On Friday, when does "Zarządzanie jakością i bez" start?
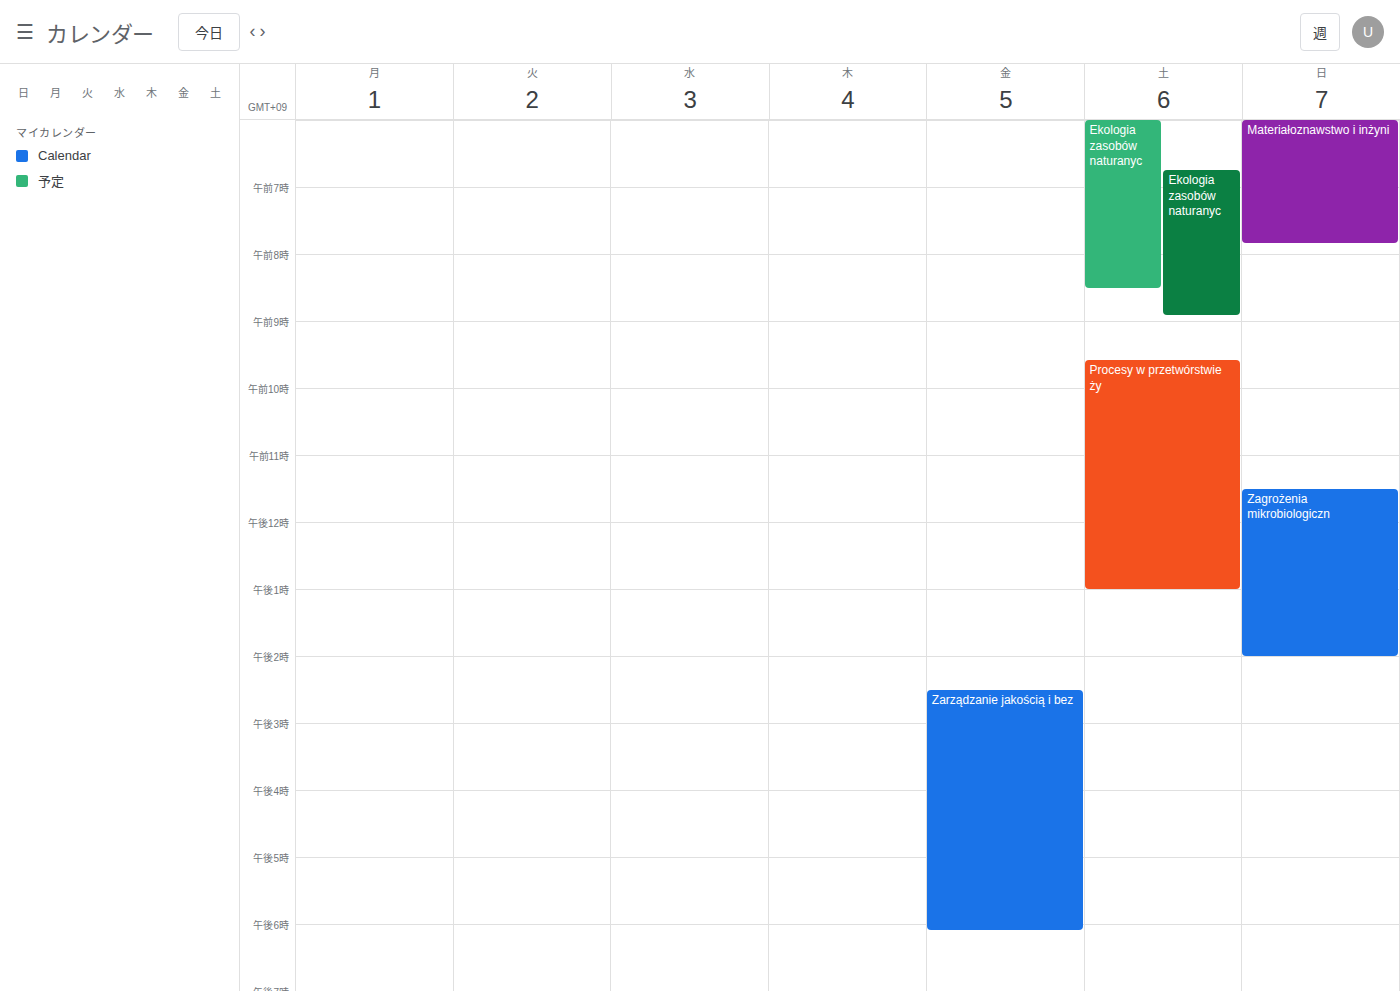
2:30 PM